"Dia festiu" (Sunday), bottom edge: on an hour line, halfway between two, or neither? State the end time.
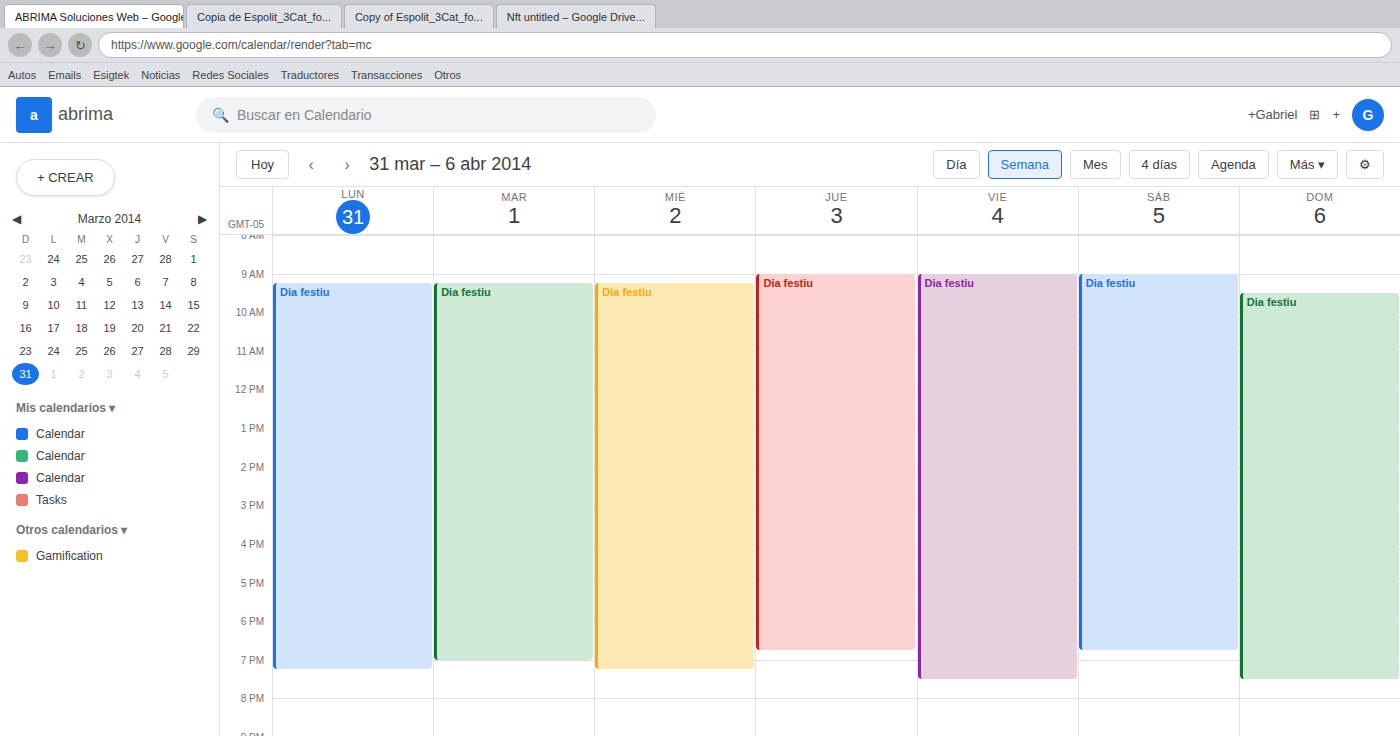
7:30 PM -- halfway between the 7 PM and 8 PM lines.